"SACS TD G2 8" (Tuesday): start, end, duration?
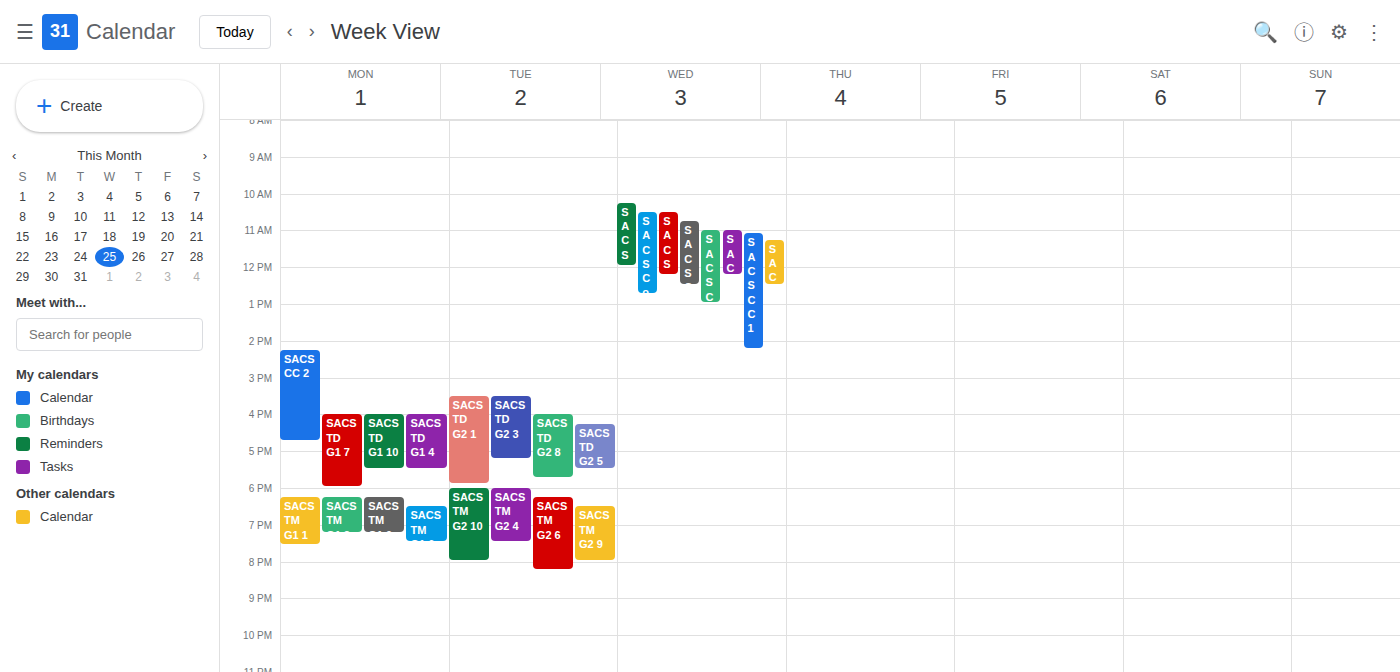
4:00 PM to 5:45 PM, 1 hour 45 minutes